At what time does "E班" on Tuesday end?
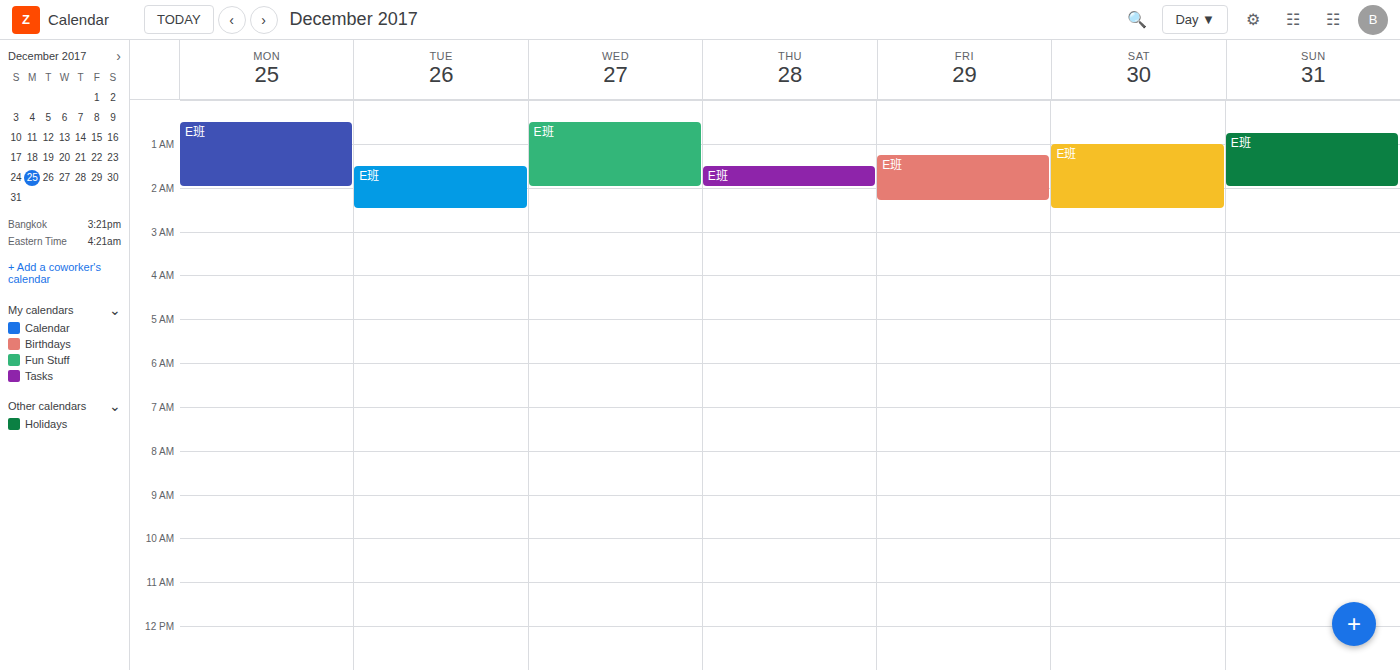
2:30 AM